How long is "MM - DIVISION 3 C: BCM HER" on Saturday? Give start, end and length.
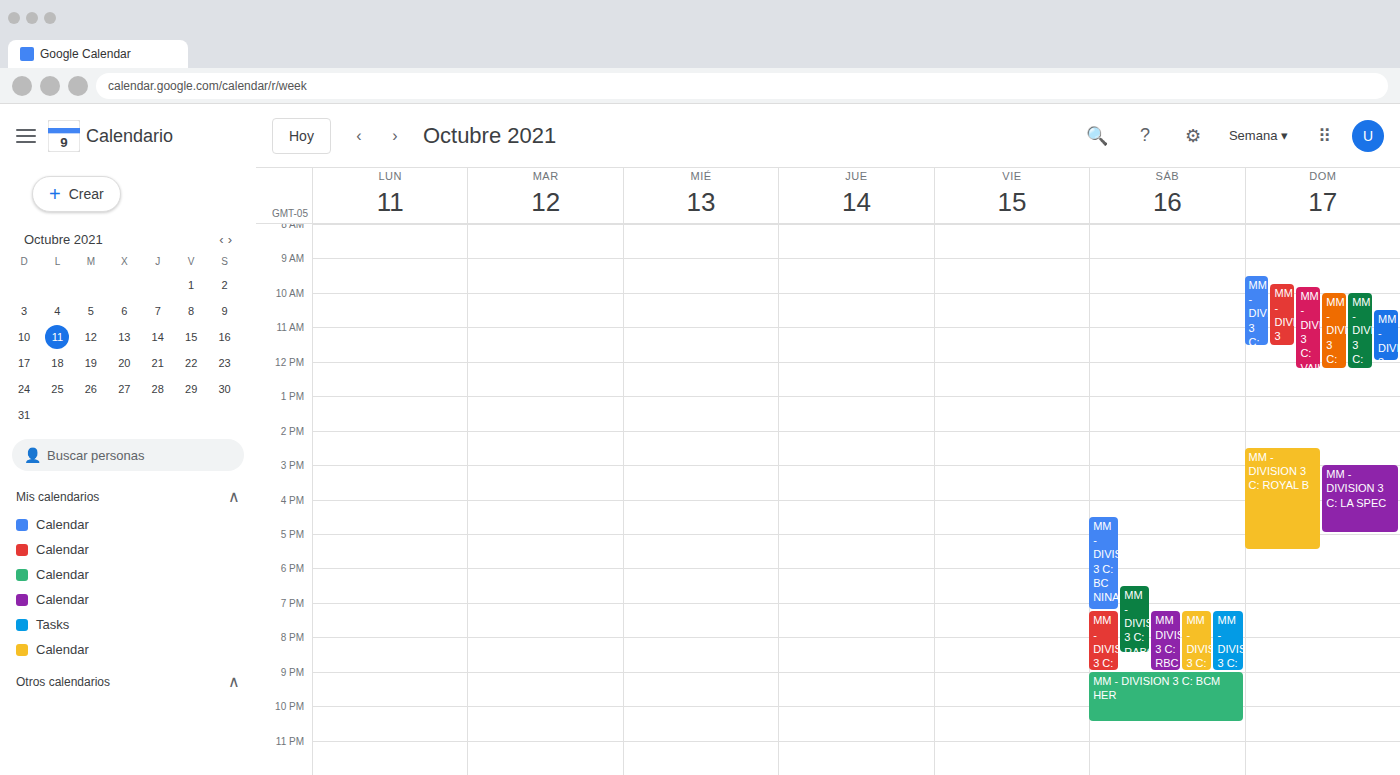
9:00 PM to 10:30 PM, 1 hour 30 minutes